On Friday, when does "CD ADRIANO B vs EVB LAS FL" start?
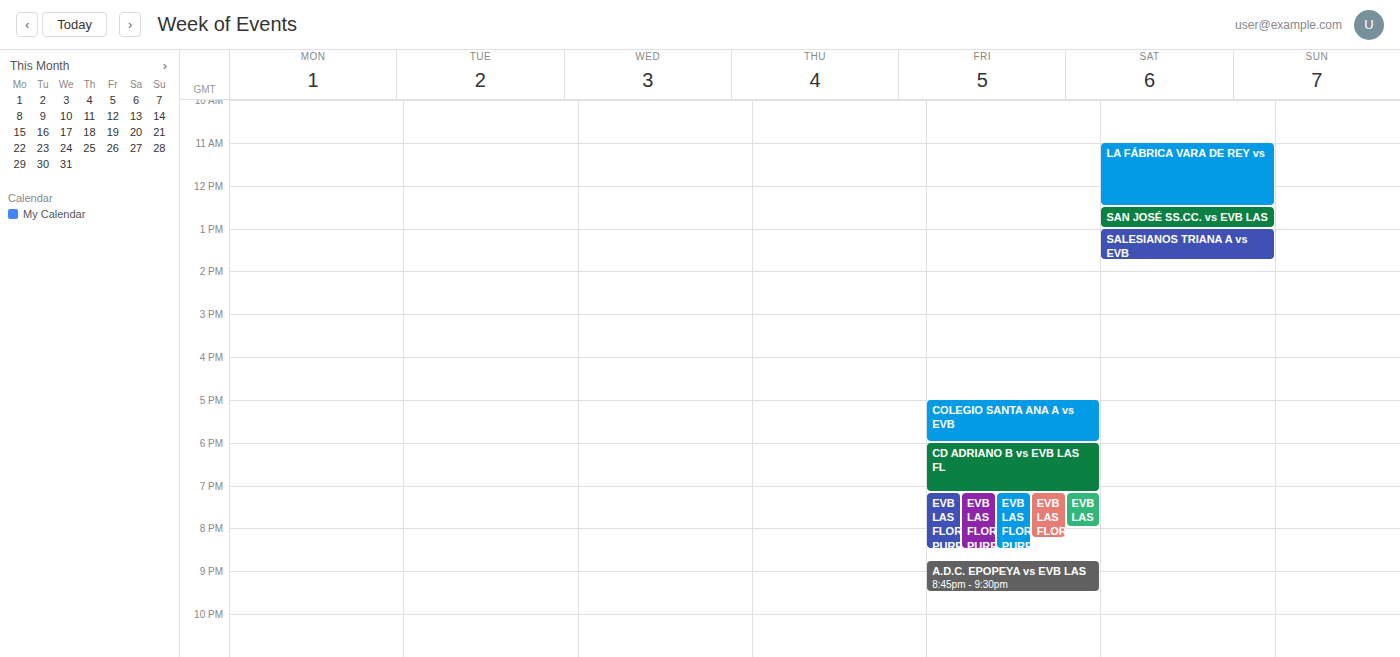
6:00 PM